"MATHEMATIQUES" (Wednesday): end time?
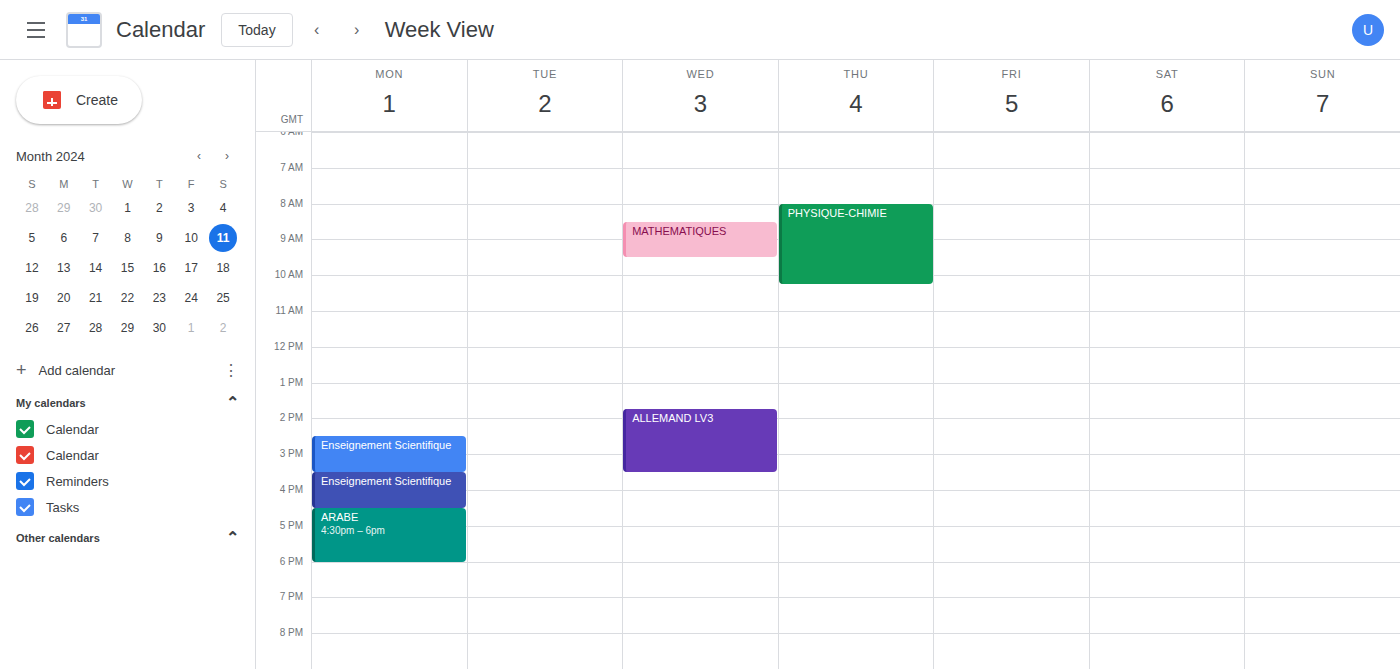
09:30